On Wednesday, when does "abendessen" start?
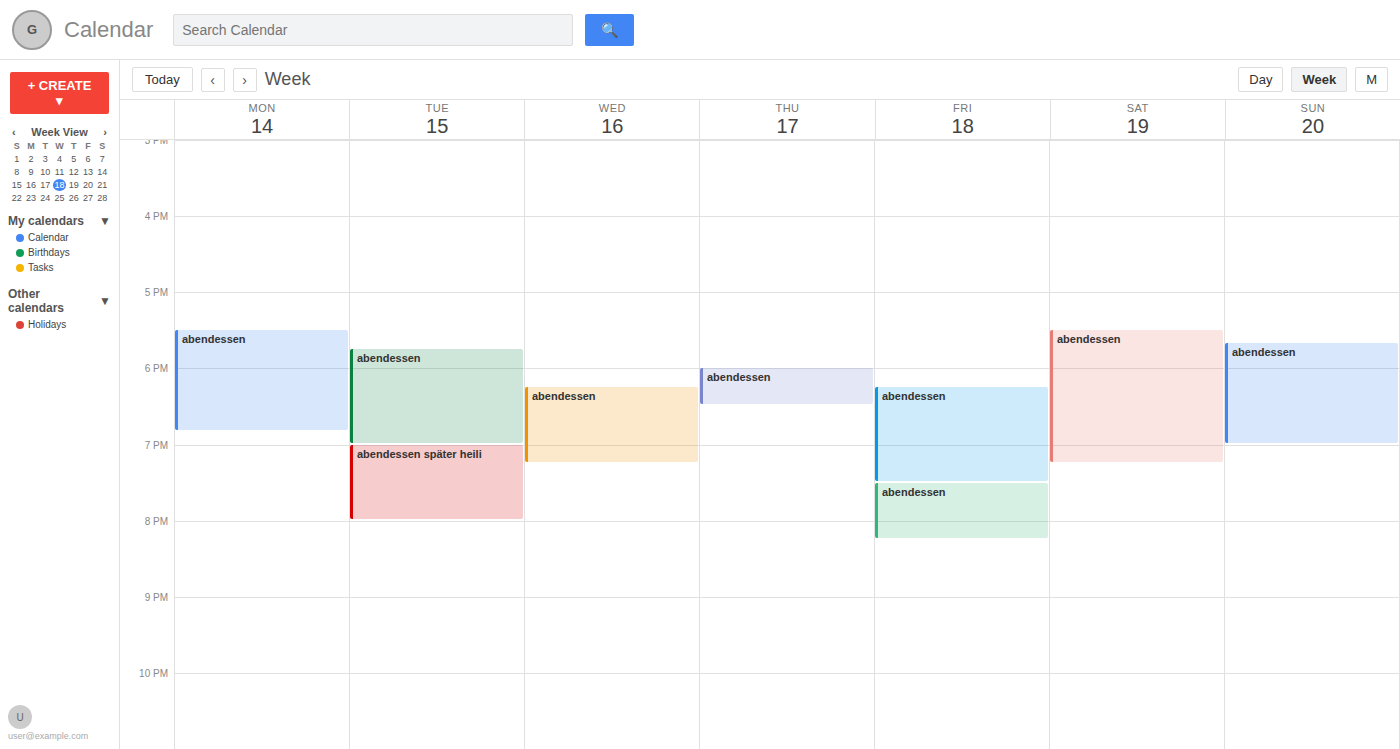
6:15 PM